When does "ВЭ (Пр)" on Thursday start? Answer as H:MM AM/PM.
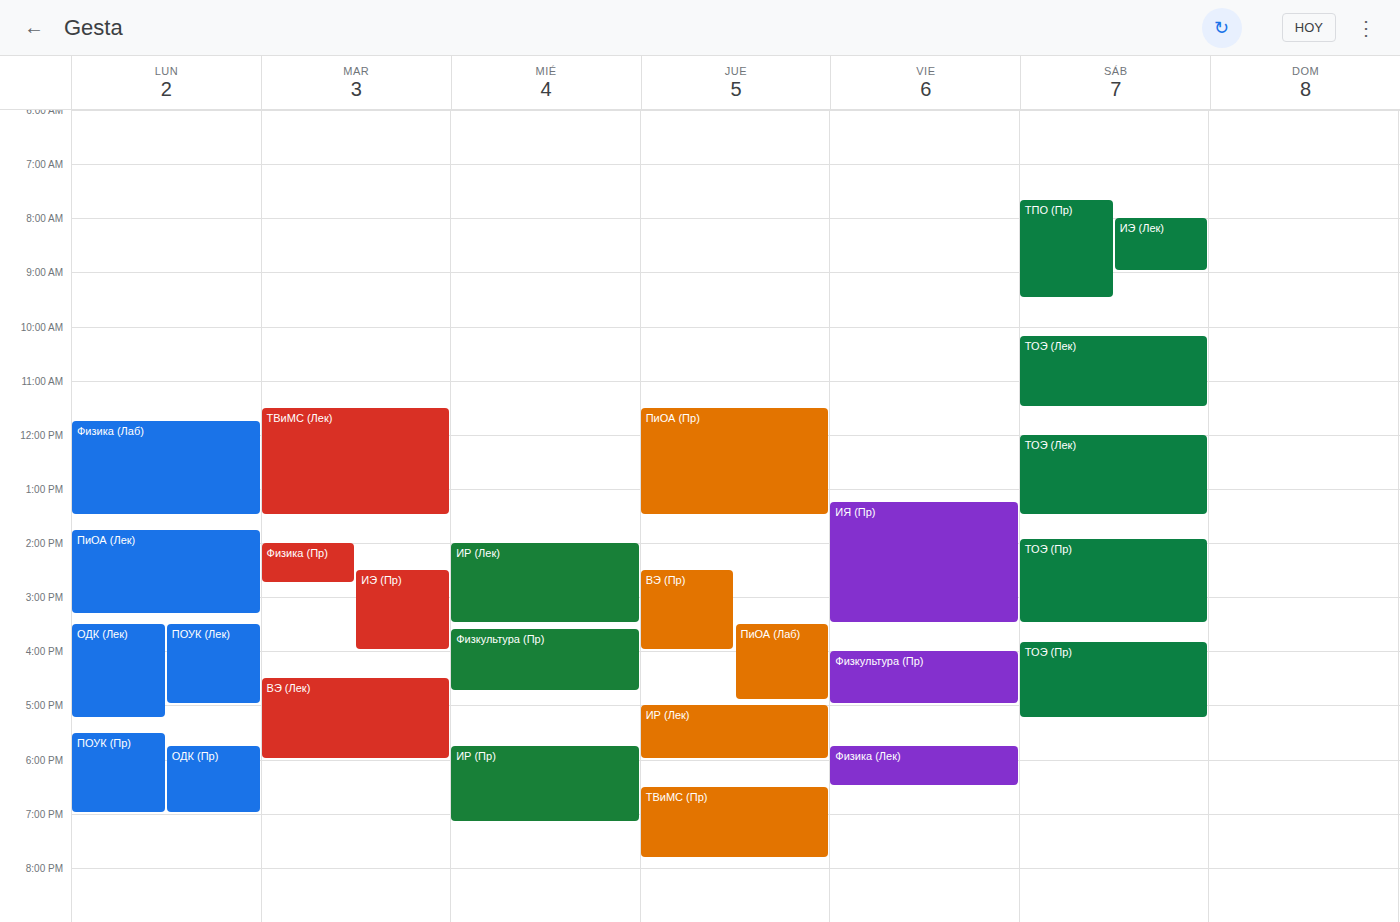
2:30 PM